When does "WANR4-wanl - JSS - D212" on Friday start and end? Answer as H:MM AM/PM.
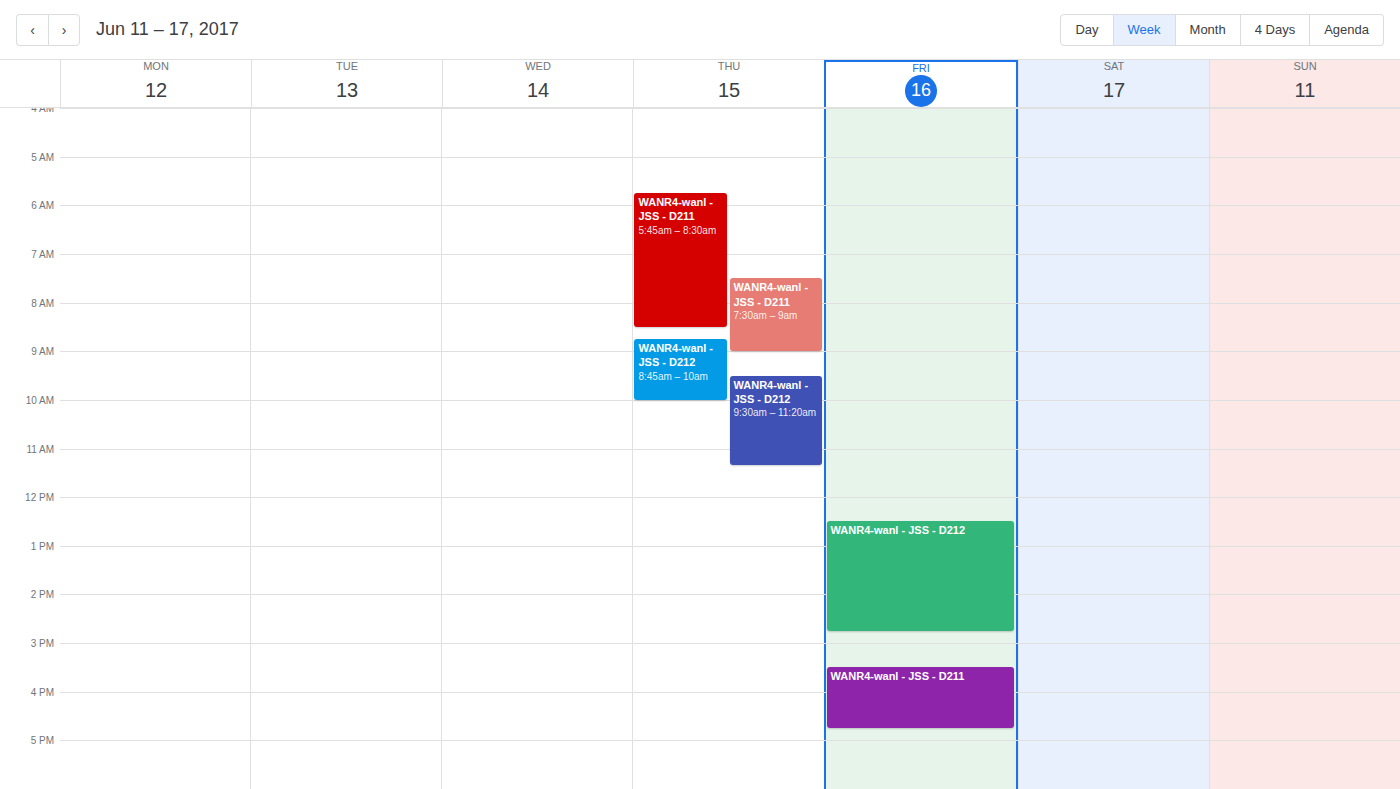
12:30 PM to 2:45 PM